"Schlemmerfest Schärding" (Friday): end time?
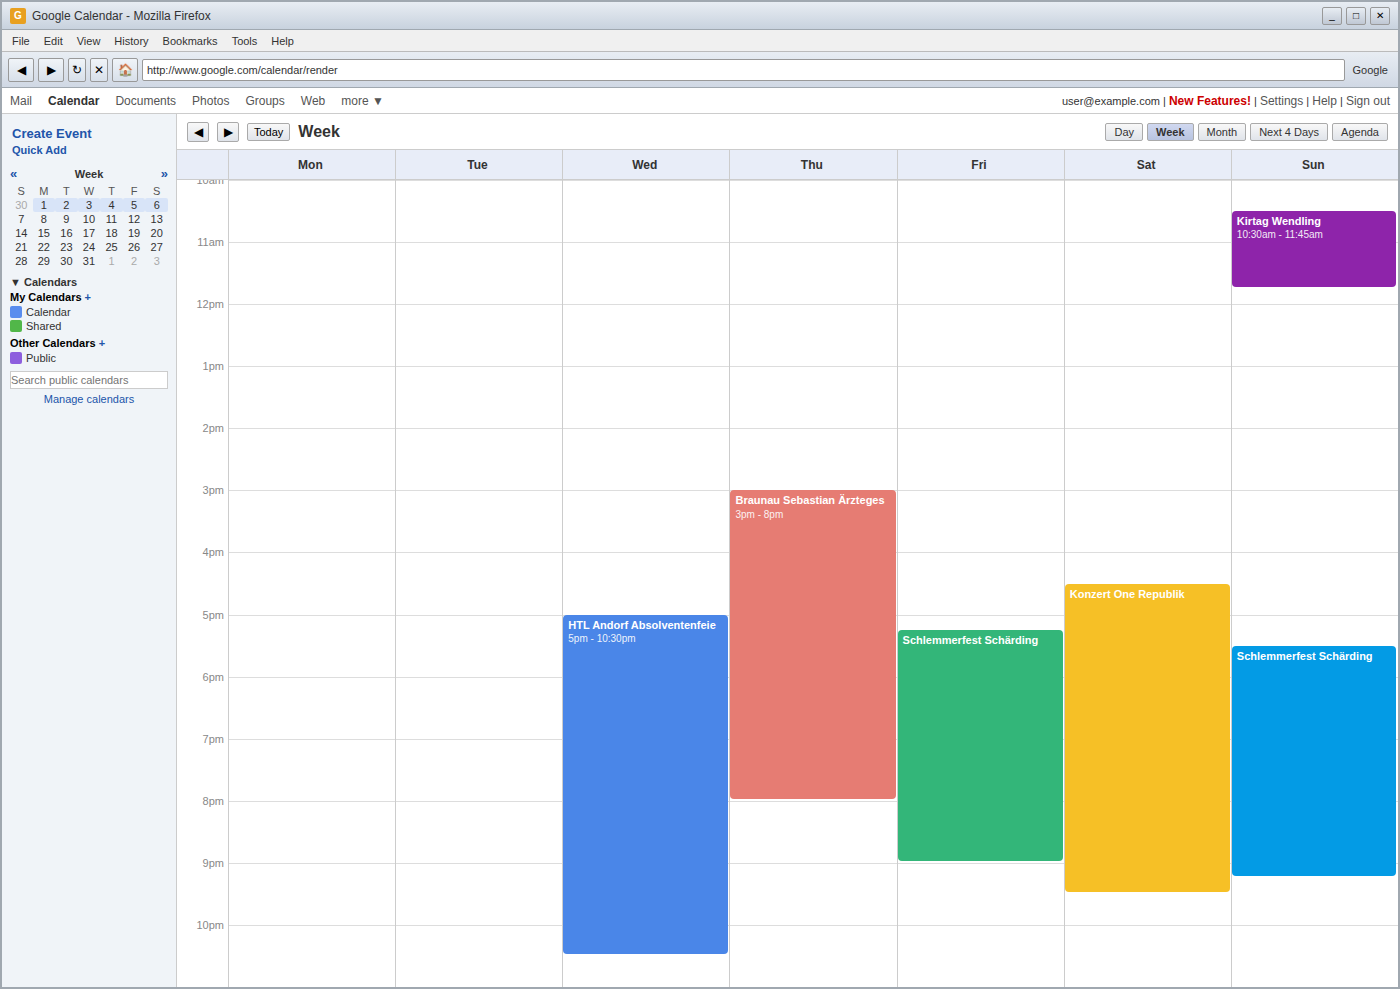
9:00 PM